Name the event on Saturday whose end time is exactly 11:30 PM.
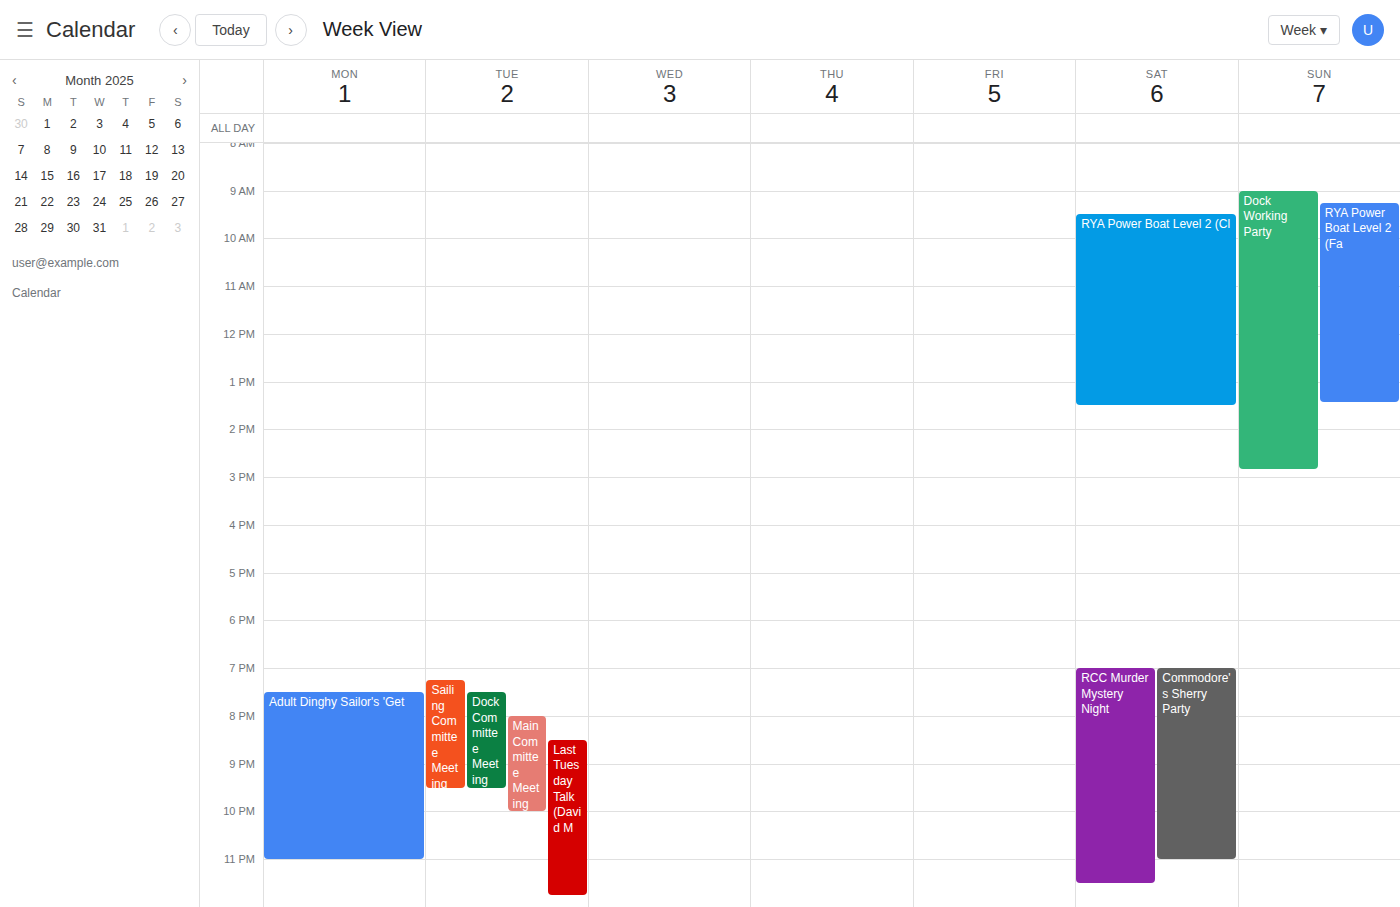
"RCC Murder Mystery Night"